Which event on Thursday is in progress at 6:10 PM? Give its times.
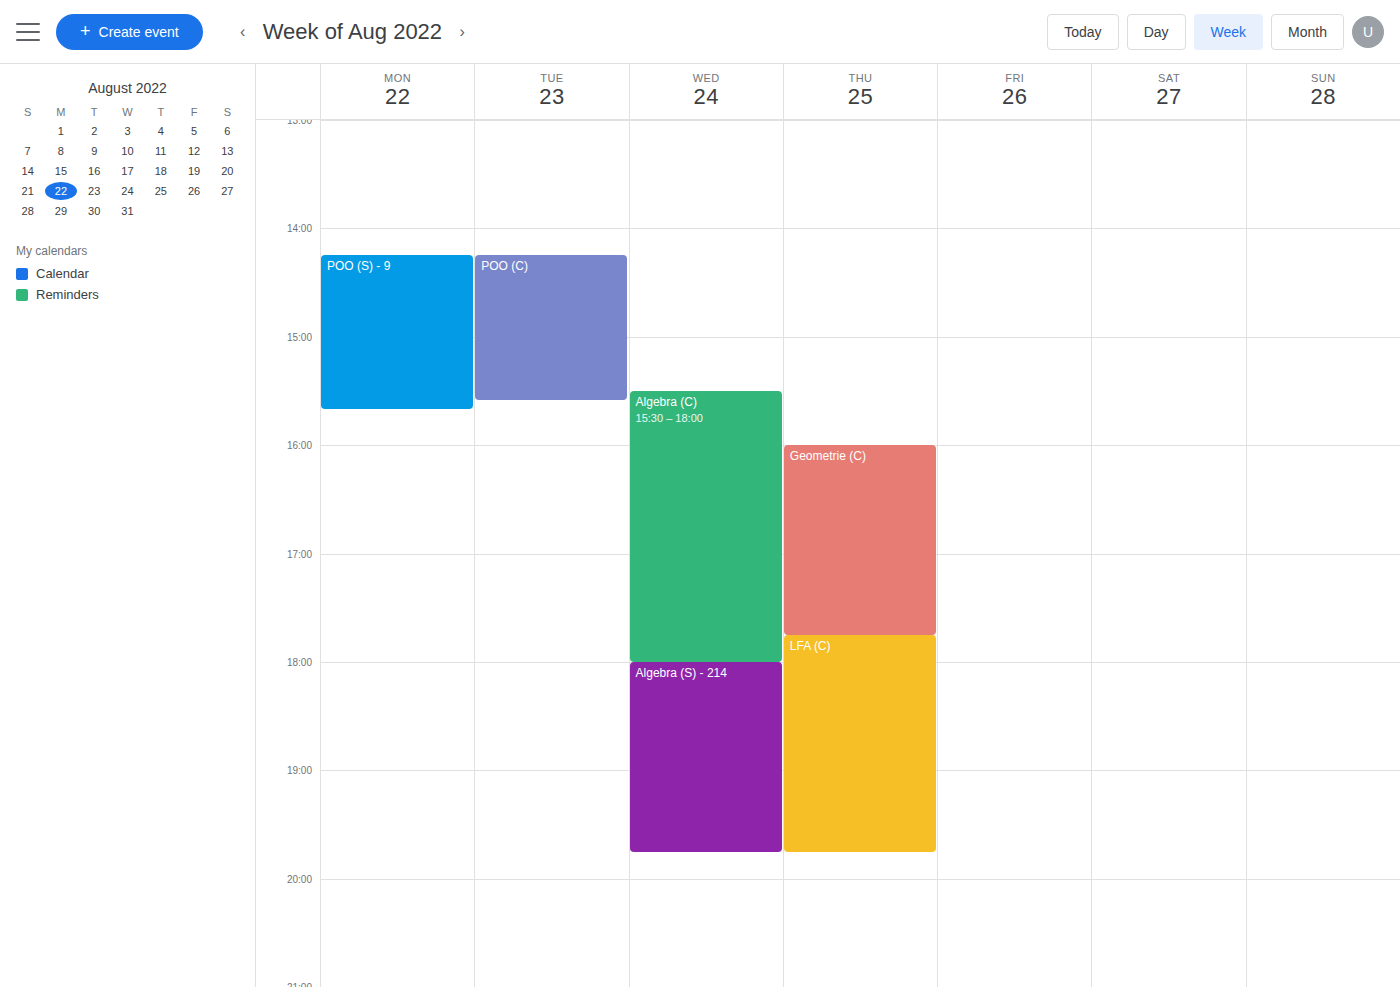
"LFA (C)", 5:45 PM to 7:45 PM